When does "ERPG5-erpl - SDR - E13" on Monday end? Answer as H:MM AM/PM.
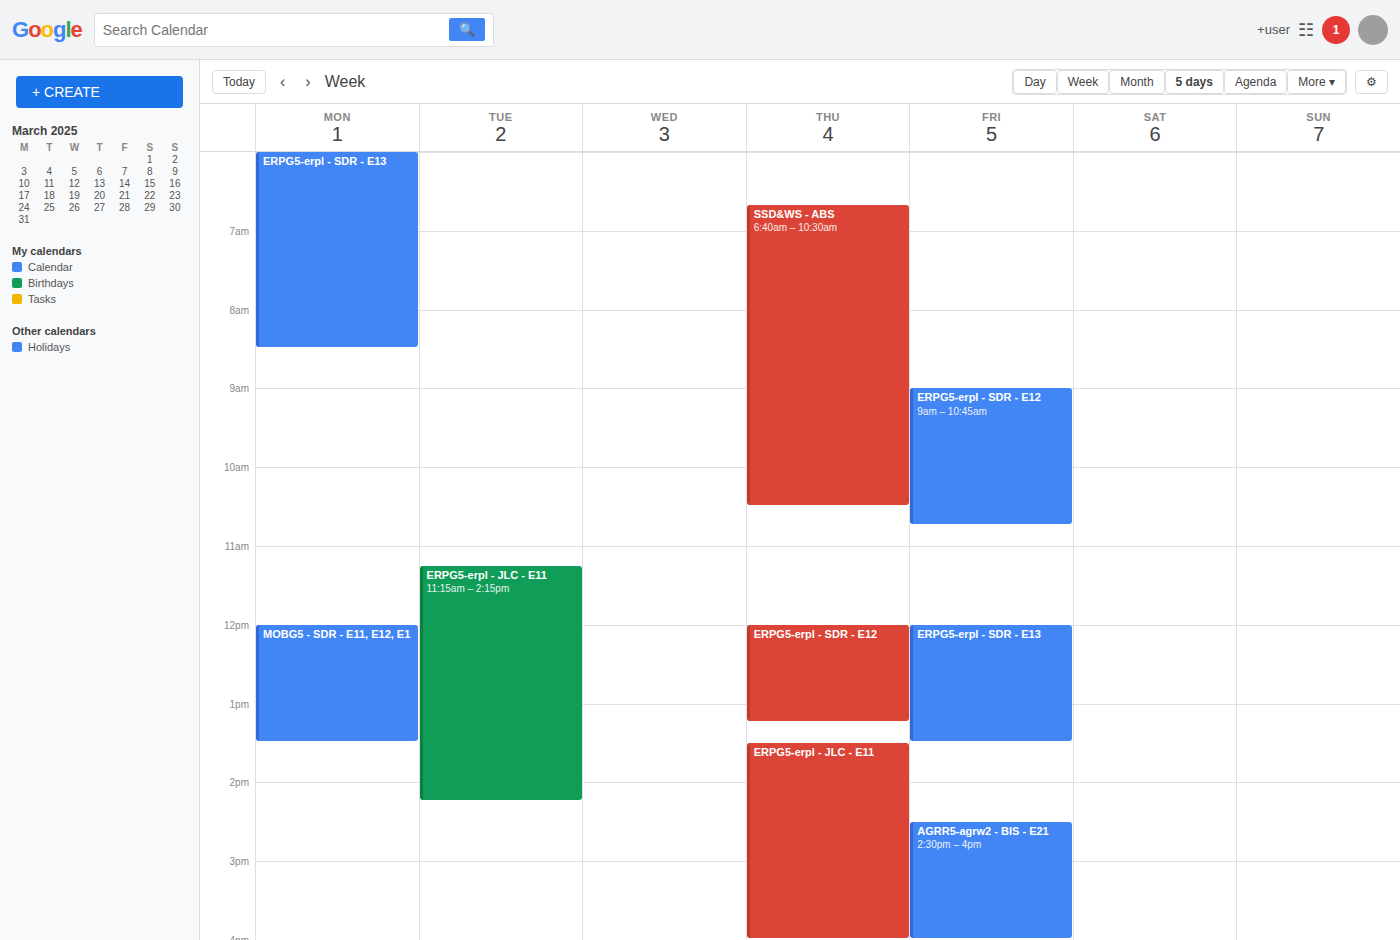
8:30 AM